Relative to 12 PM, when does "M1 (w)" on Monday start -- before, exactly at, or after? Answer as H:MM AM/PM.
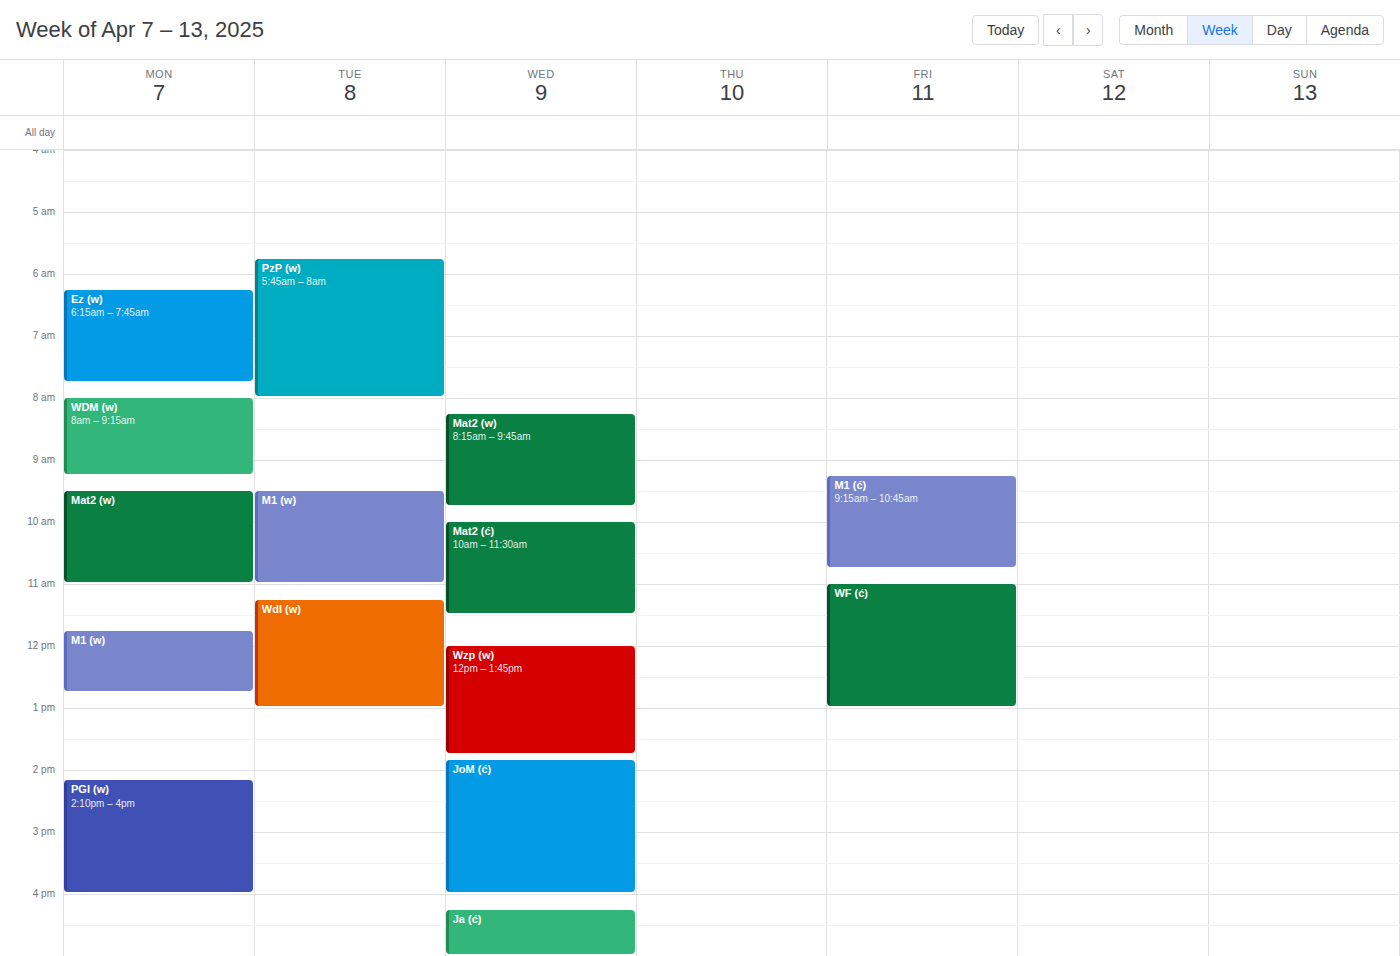
11:45 AM -- before 12 PM, 15 minutes above the 12 PM line.